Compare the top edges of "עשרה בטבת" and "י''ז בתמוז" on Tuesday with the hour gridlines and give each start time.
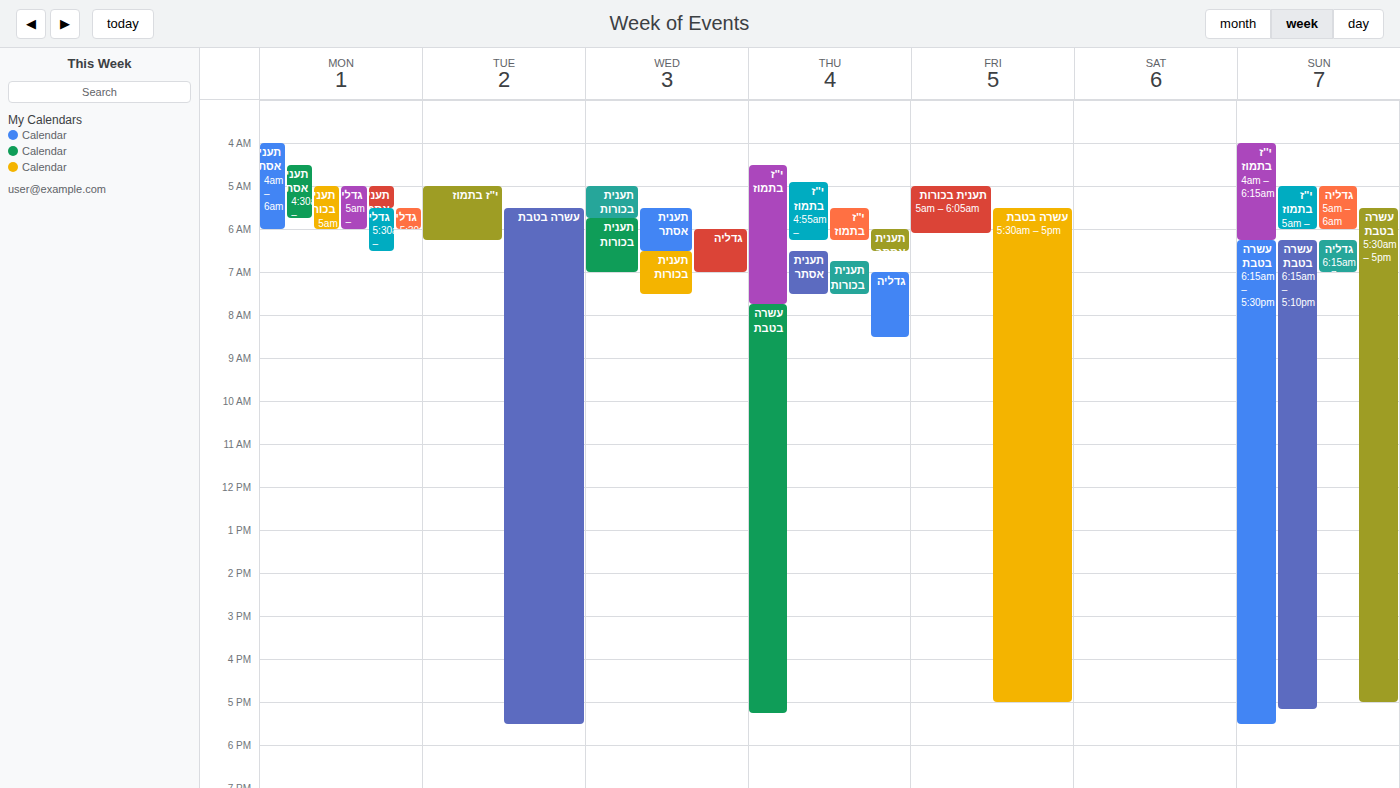
"עשרה בטבת": 5:30 AM, halfway between the 5 AM and 6 AM lines. "י''ז בתמוז": 5:00 AM, exactly on the 5 AM line.